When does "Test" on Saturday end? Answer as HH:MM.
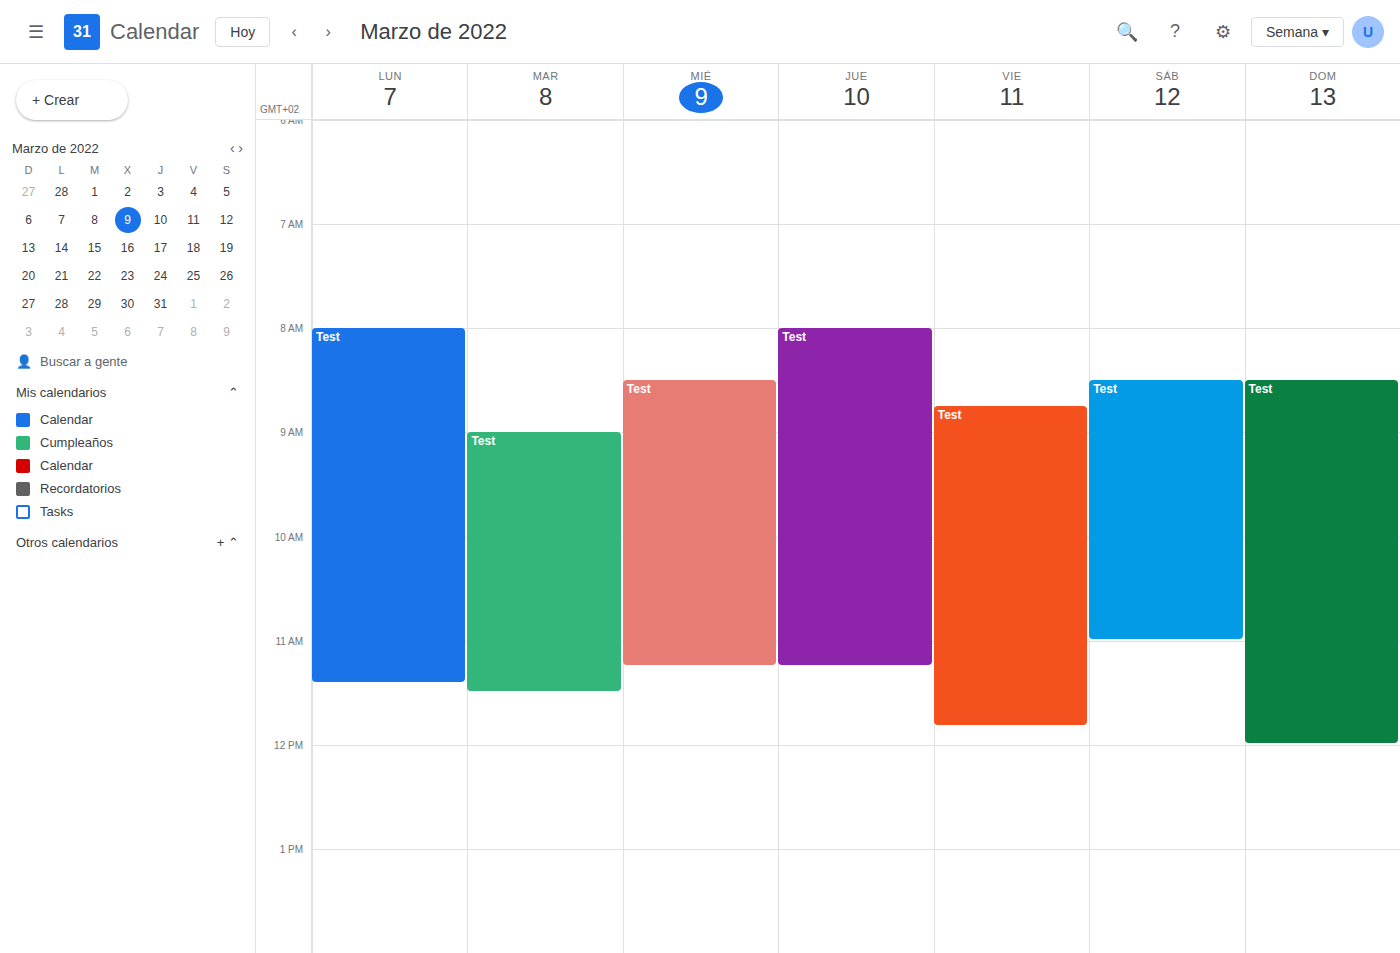
11:00